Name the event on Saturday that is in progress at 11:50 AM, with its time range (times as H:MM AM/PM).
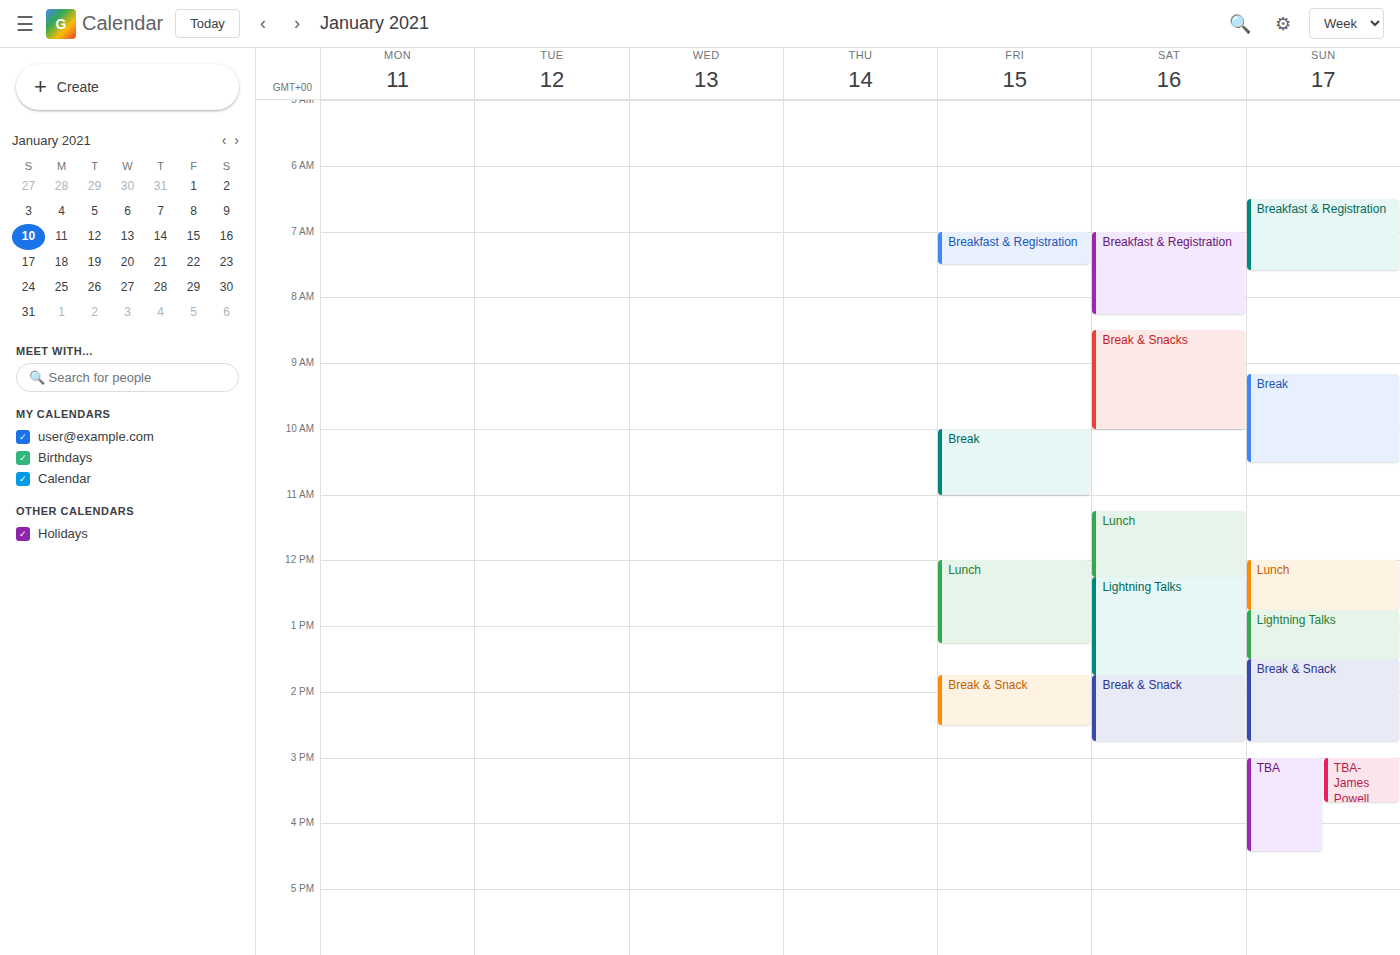
"Lunch", 11:15 AM to 12:15 PM